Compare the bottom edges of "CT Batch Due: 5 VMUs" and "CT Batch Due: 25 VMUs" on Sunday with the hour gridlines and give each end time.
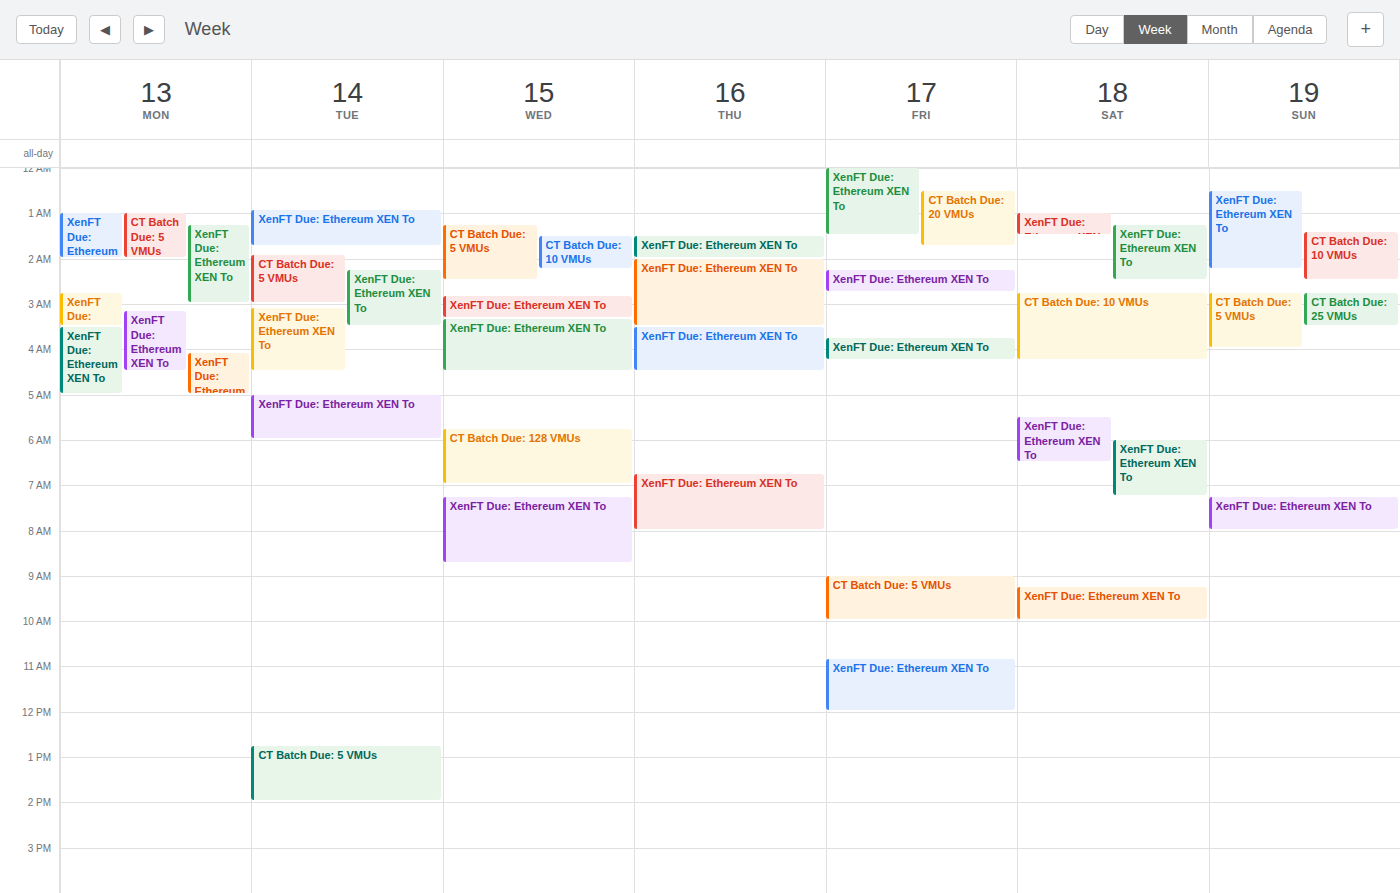
"CT Batch Due: 5 VMUs": 4:00 AM, exactly on the 4 AM line. "CT Batch Due: 25 VMUs": 3:30 AM, halfway between the 3 AM and 4 AM lines.